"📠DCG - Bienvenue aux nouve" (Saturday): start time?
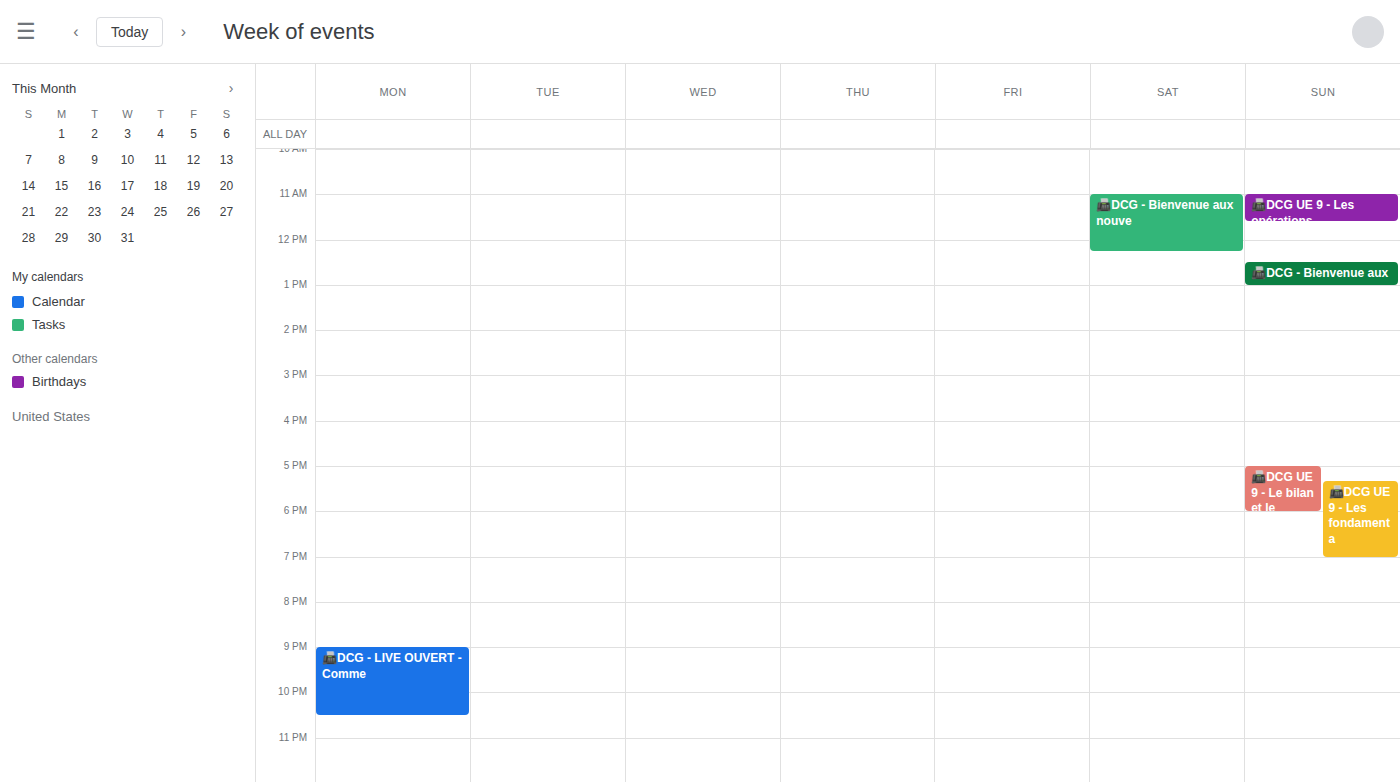
11:00